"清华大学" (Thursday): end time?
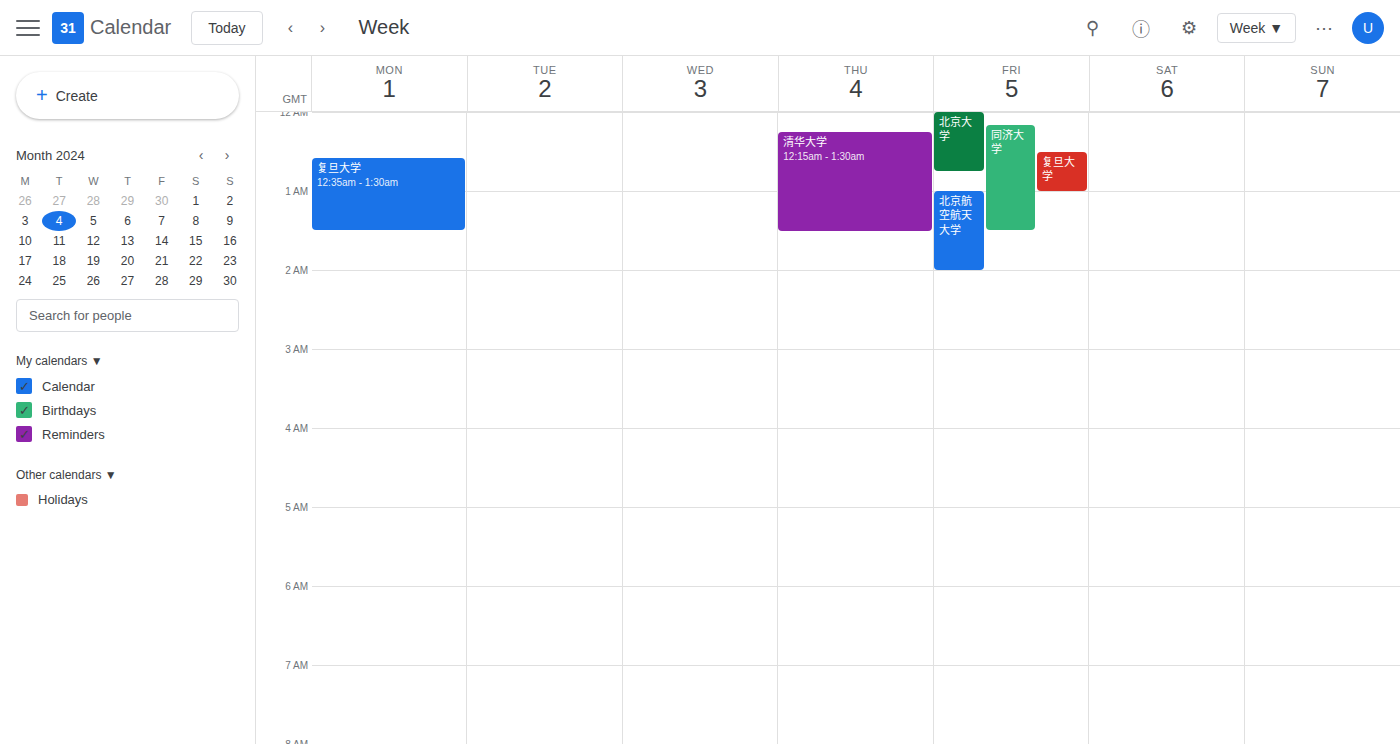
1:30 AM